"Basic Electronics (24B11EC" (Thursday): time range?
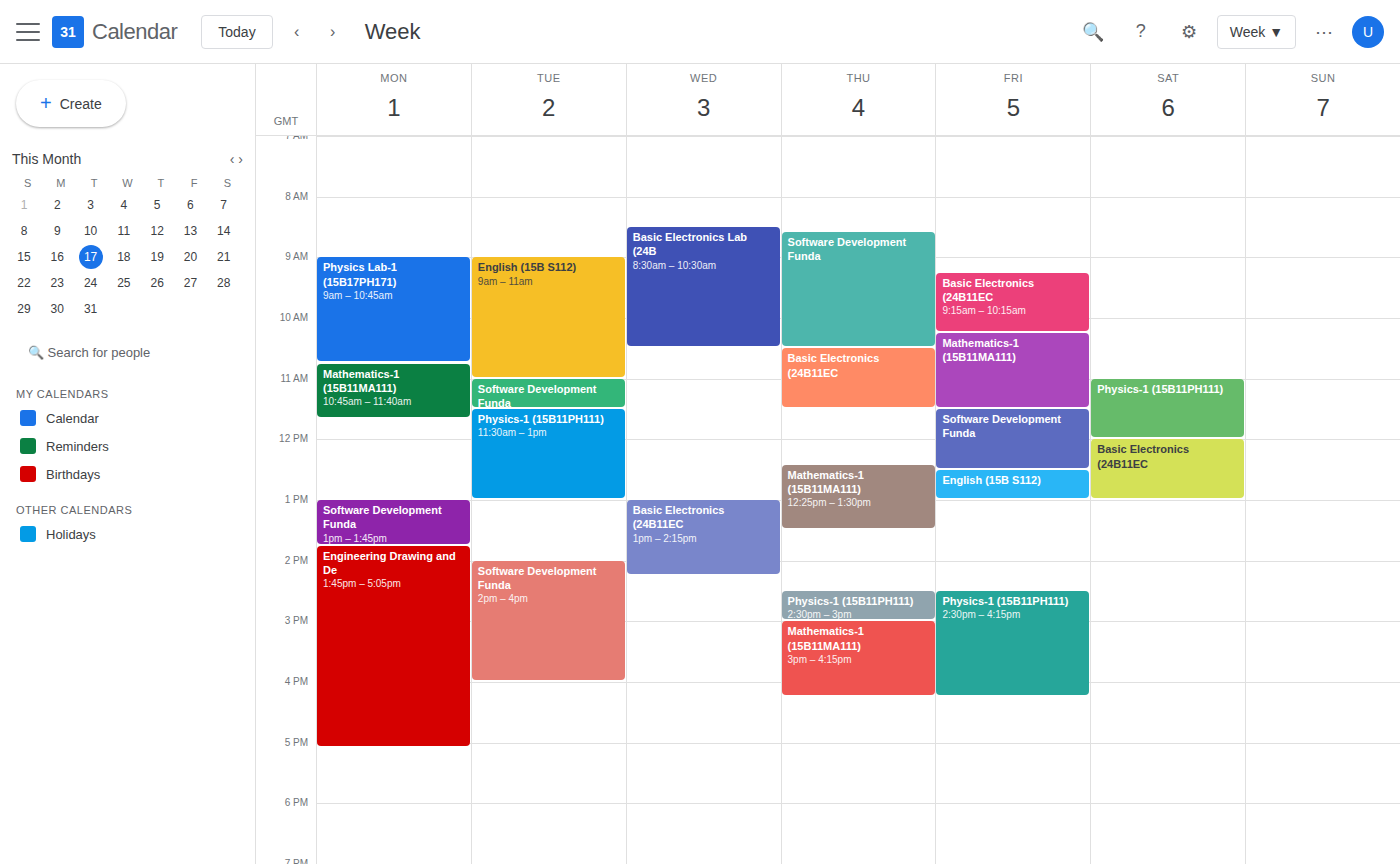
10:30 AM to 11:30 AM